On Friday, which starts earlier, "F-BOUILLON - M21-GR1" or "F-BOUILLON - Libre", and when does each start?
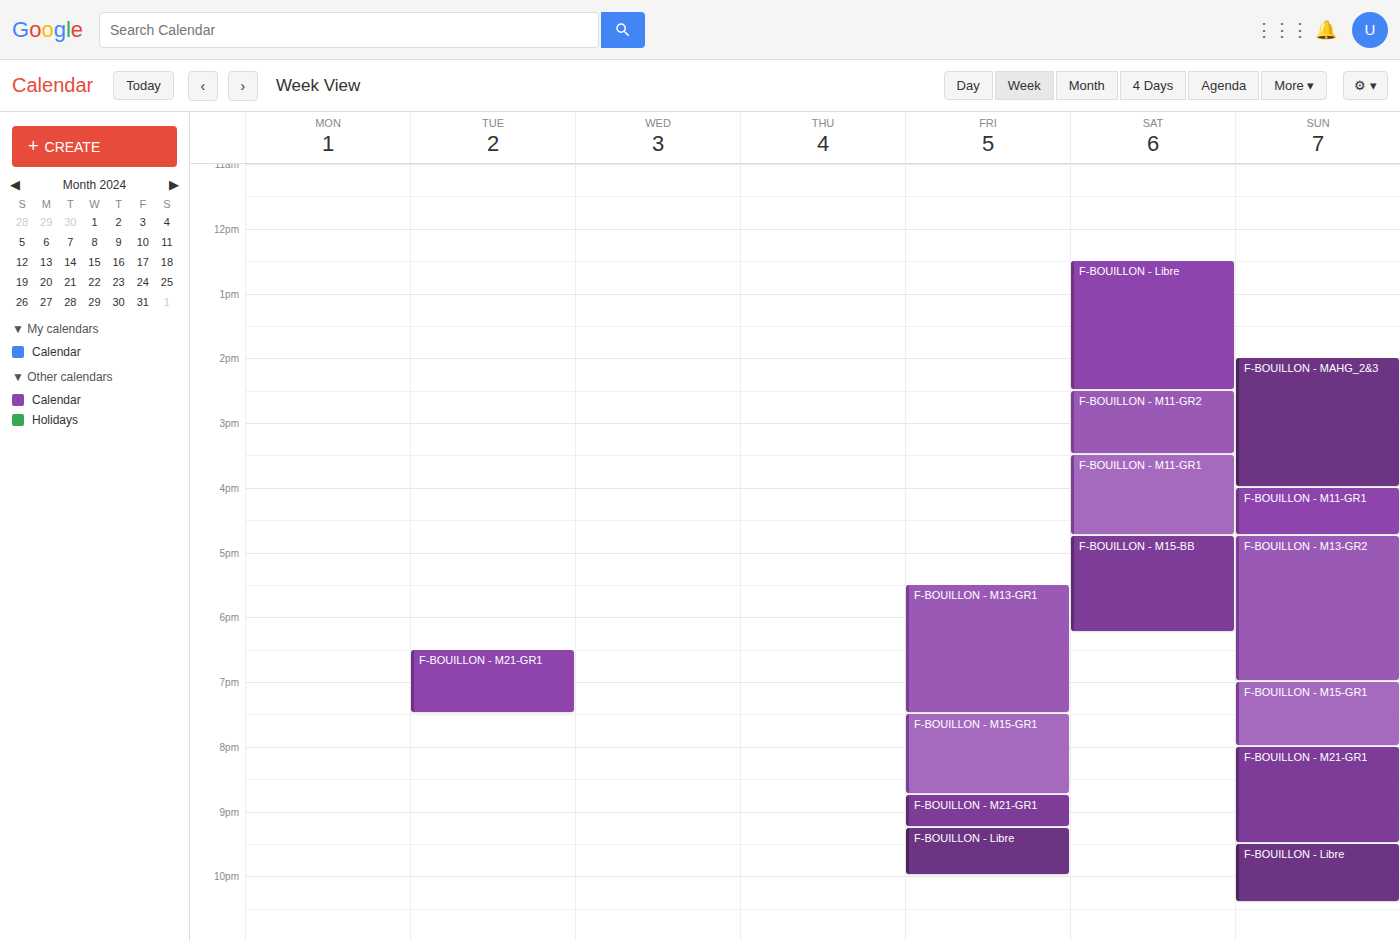
"F-BOUILLON - M21-GR1" 20:45; "F-BOUILLON - Libre" 21:15.